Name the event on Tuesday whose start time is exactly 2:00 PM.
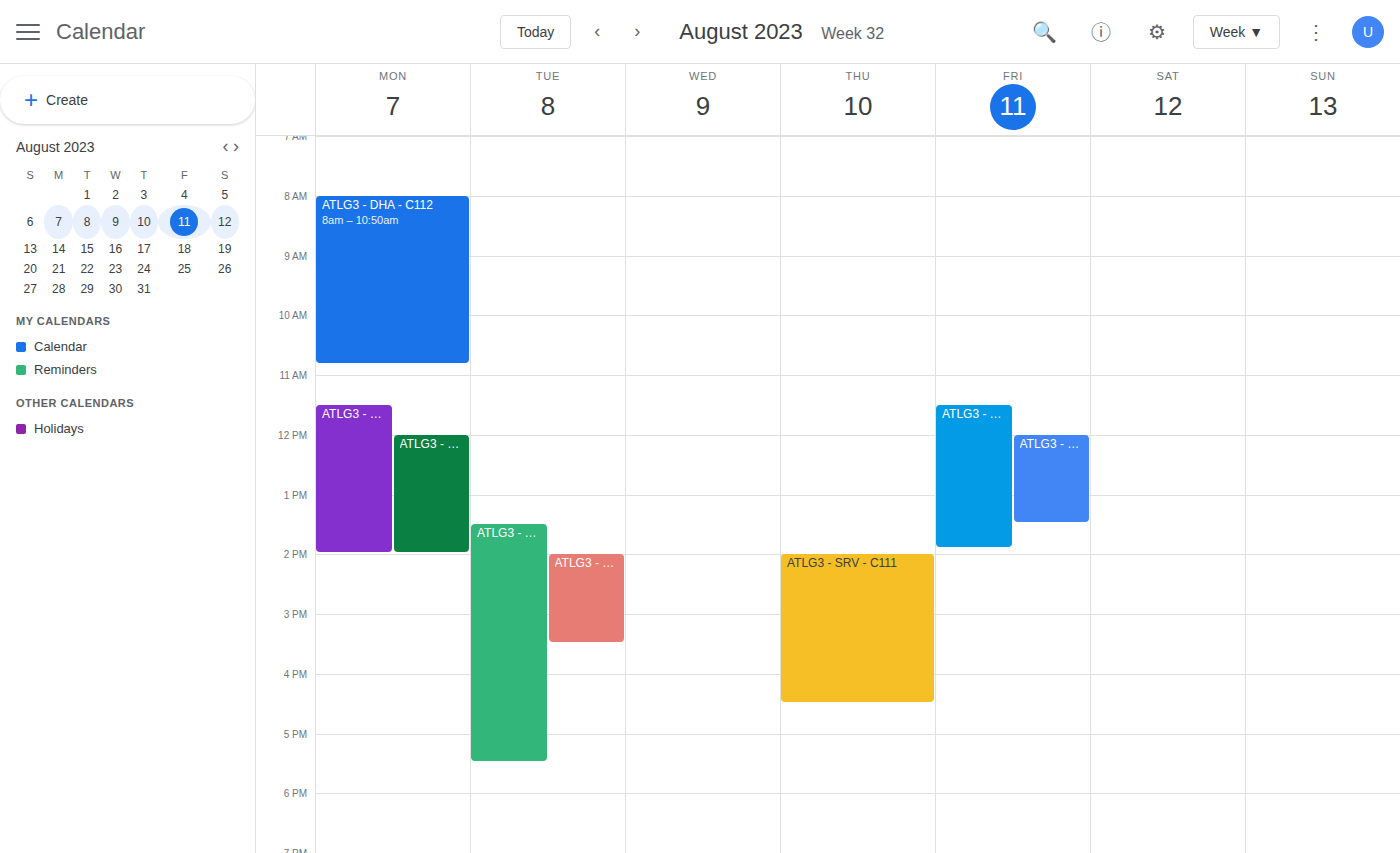
"ATLG3 - PBT - C122"